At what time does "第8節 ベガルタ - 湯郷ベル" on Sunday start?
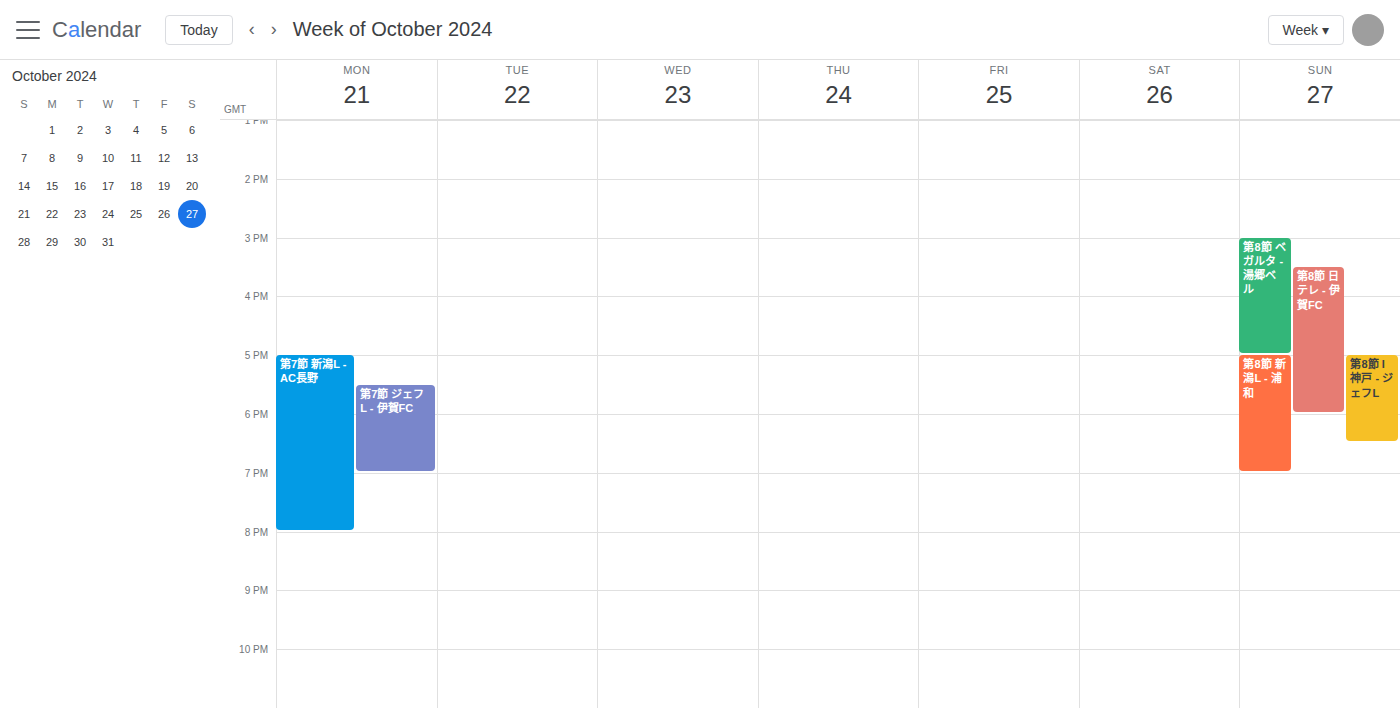
3:00 PM